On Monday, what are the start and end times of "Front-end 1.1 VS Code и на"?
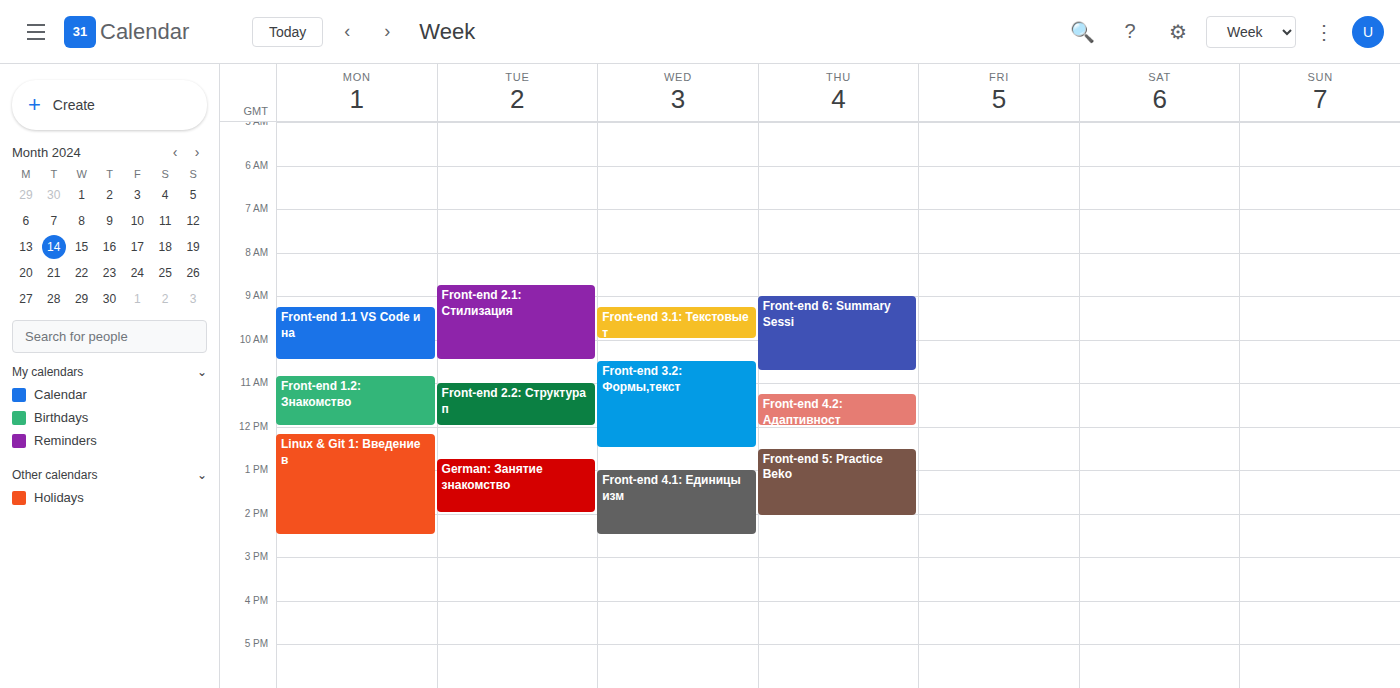
9:15 AM to 10:30 AM